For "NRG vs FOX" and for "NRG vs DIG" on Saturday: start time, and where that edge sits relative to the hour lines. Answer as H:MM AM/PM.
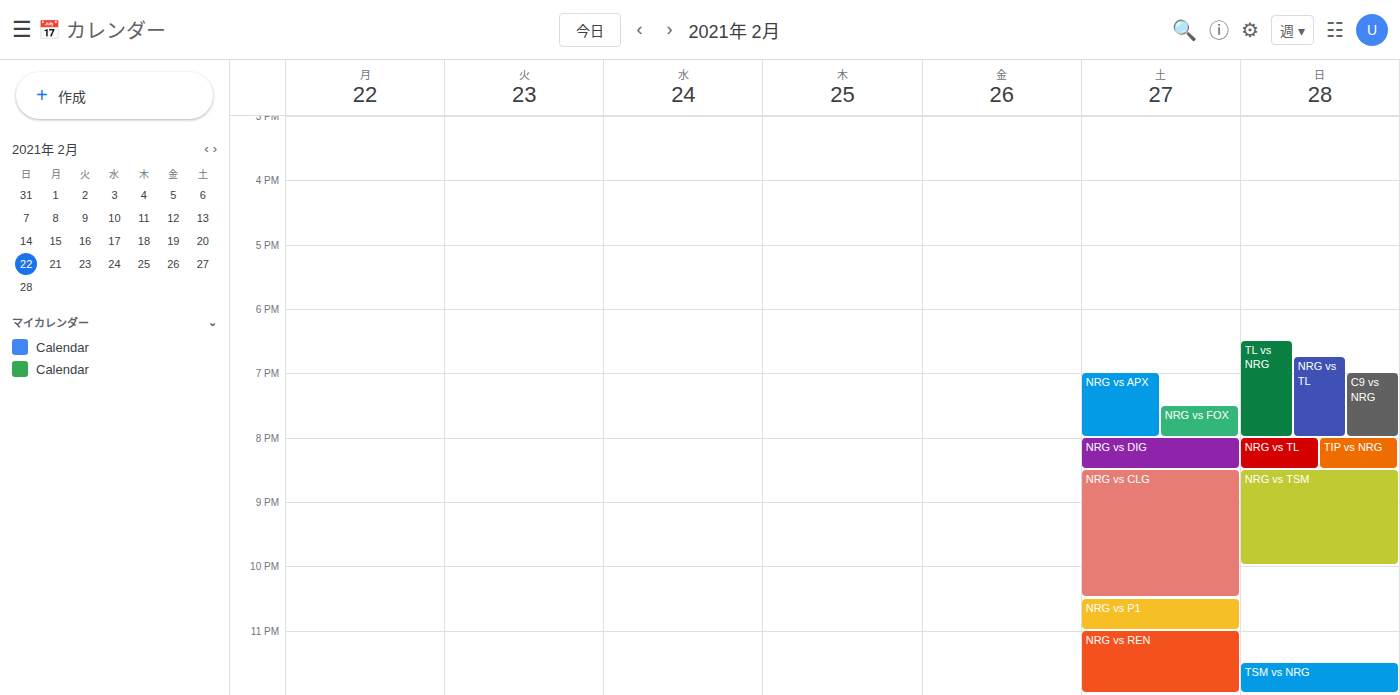
"NRG vs FOX": 7:30 PM, halfway between the 7 PM and 8 PM lines. "NRG vs DIG": 8:00 PM, exactly on the 8 PM line.